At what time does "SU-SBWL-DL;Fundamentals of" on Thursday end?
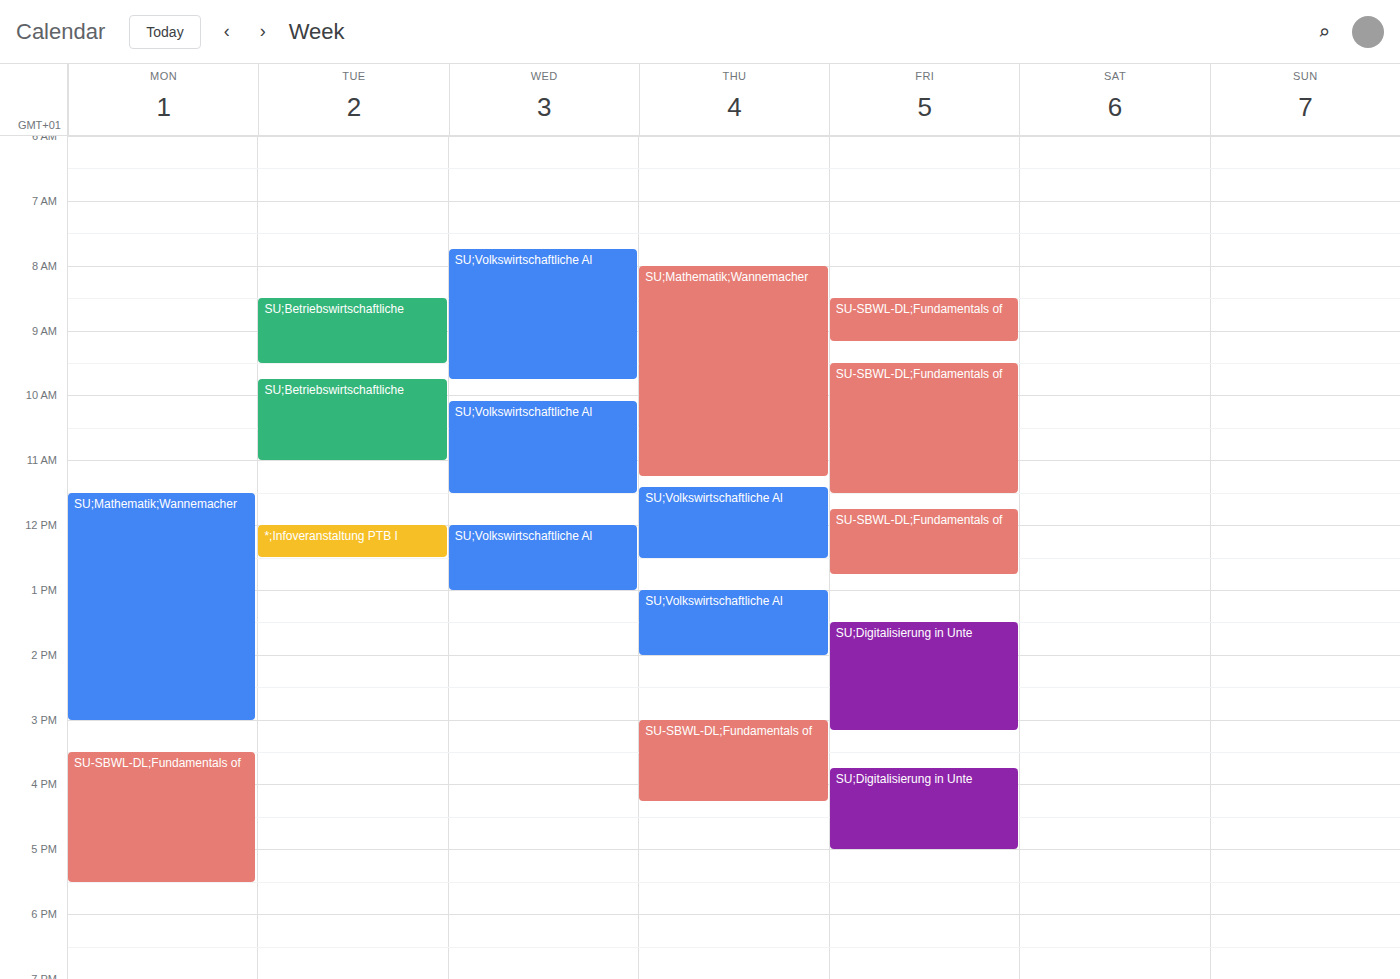
4:15 PM